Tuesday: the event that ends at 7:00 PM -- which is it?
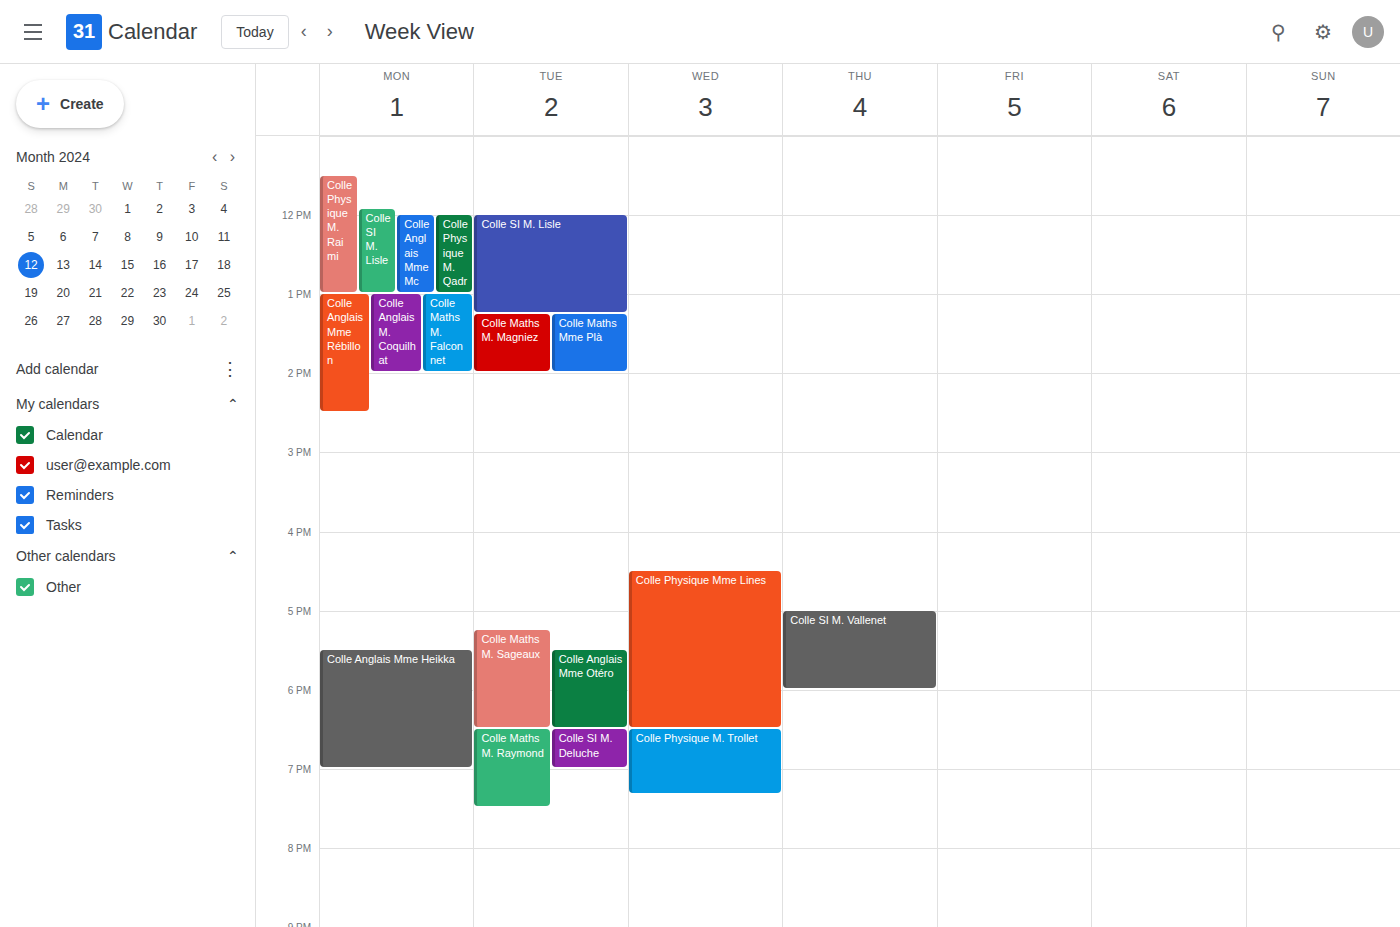
"Colle SI M. Deluche"